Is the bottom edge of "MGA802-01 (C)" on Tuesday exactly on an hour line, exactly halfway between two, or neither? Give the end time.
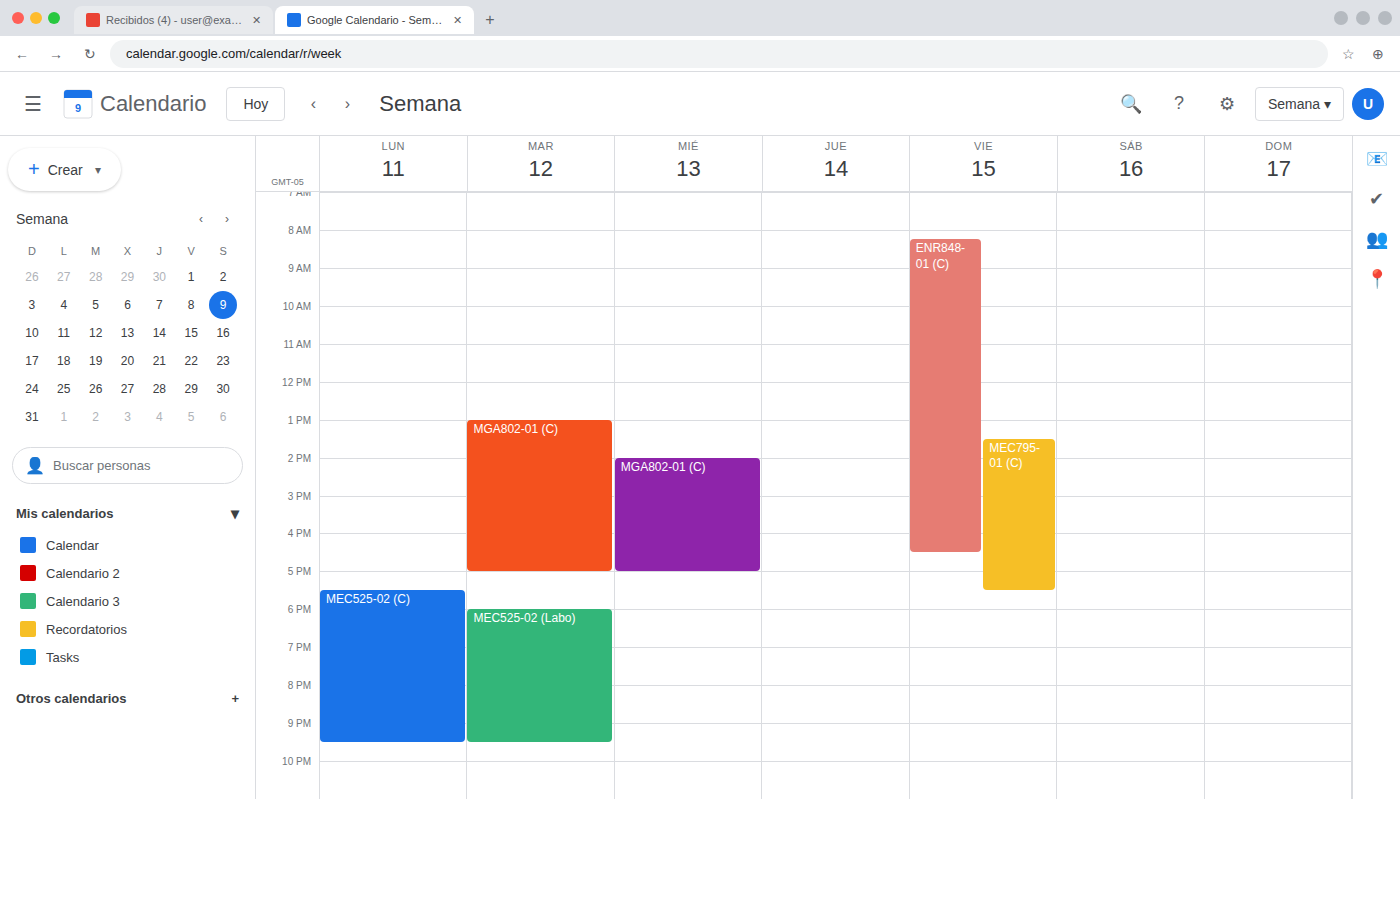
5:00 PM -- exactly on the 5 PM line.